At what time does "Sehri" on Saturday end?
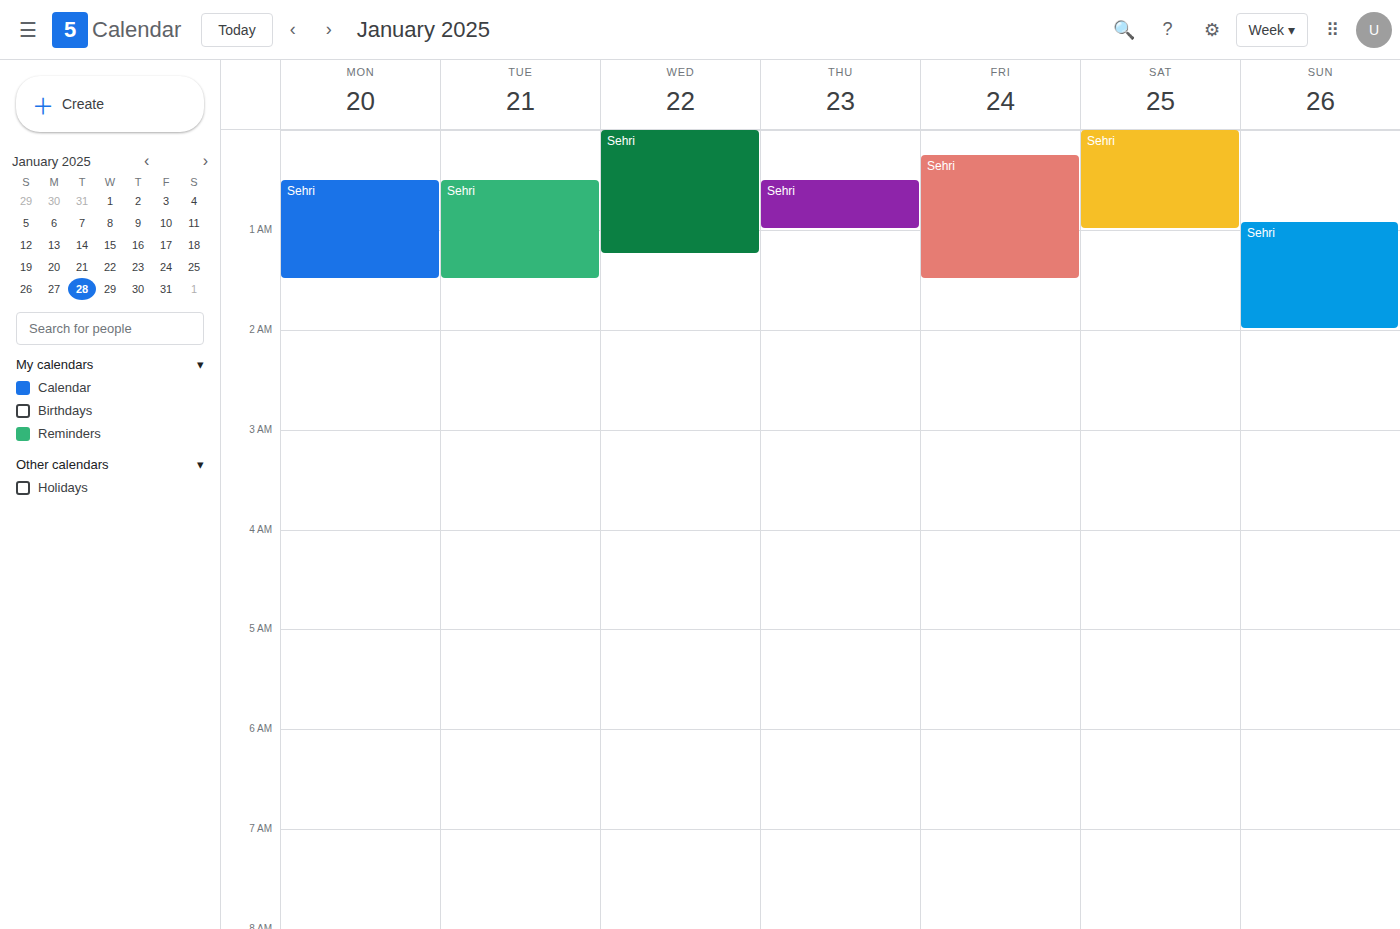
1:00 AM